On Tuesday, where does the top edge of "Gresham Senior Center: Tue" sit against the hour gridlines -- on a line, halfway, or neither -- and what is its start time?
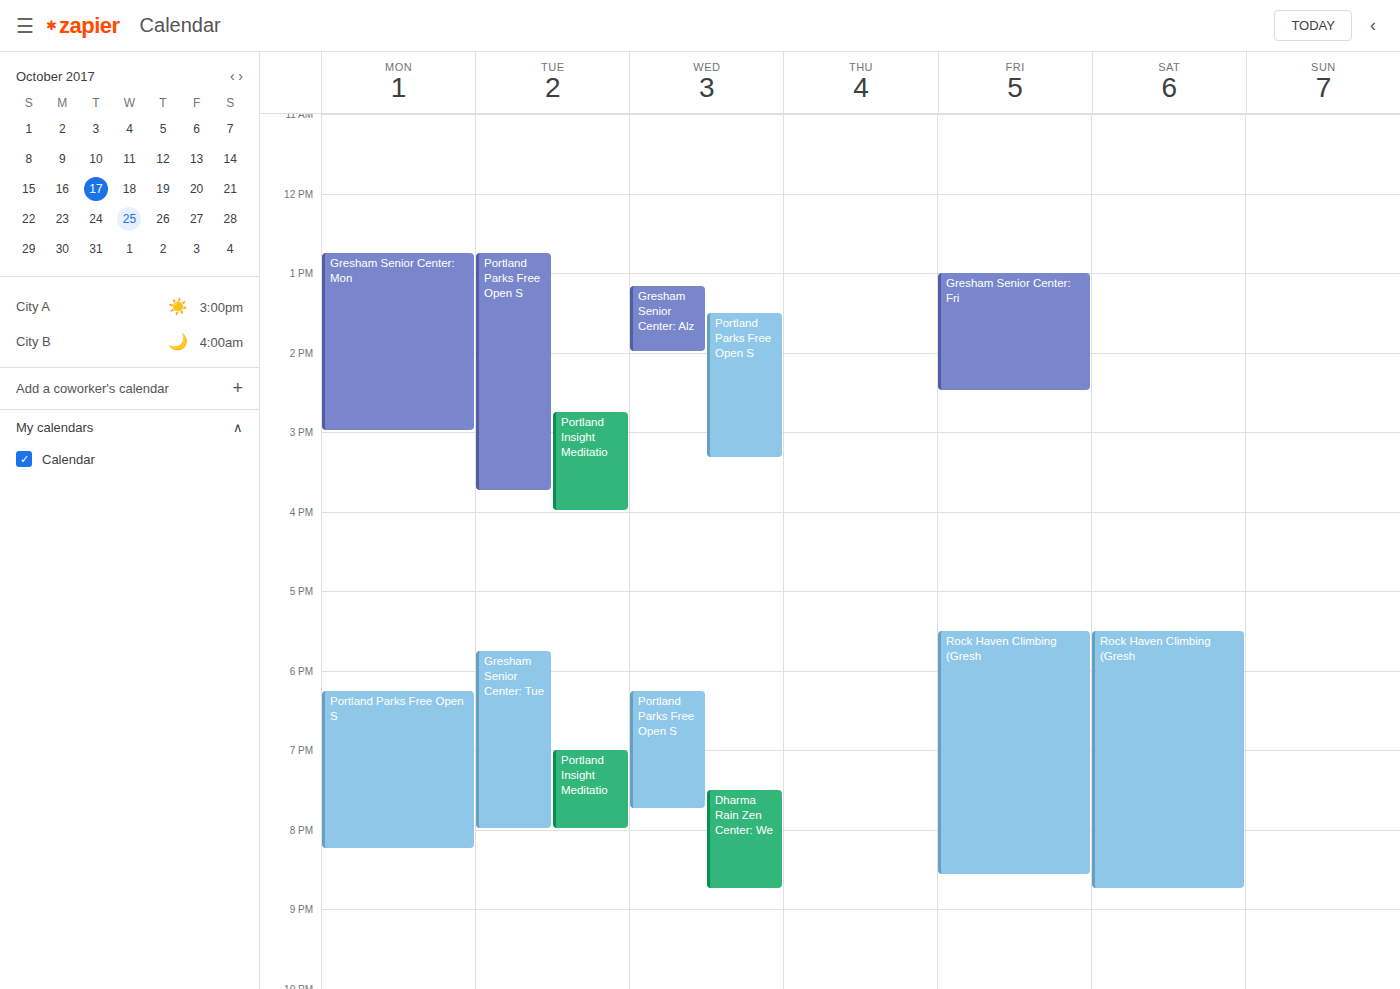
5:45 PM -- neither: three quarters of the way from the 5 PM line to the 6 PM line.